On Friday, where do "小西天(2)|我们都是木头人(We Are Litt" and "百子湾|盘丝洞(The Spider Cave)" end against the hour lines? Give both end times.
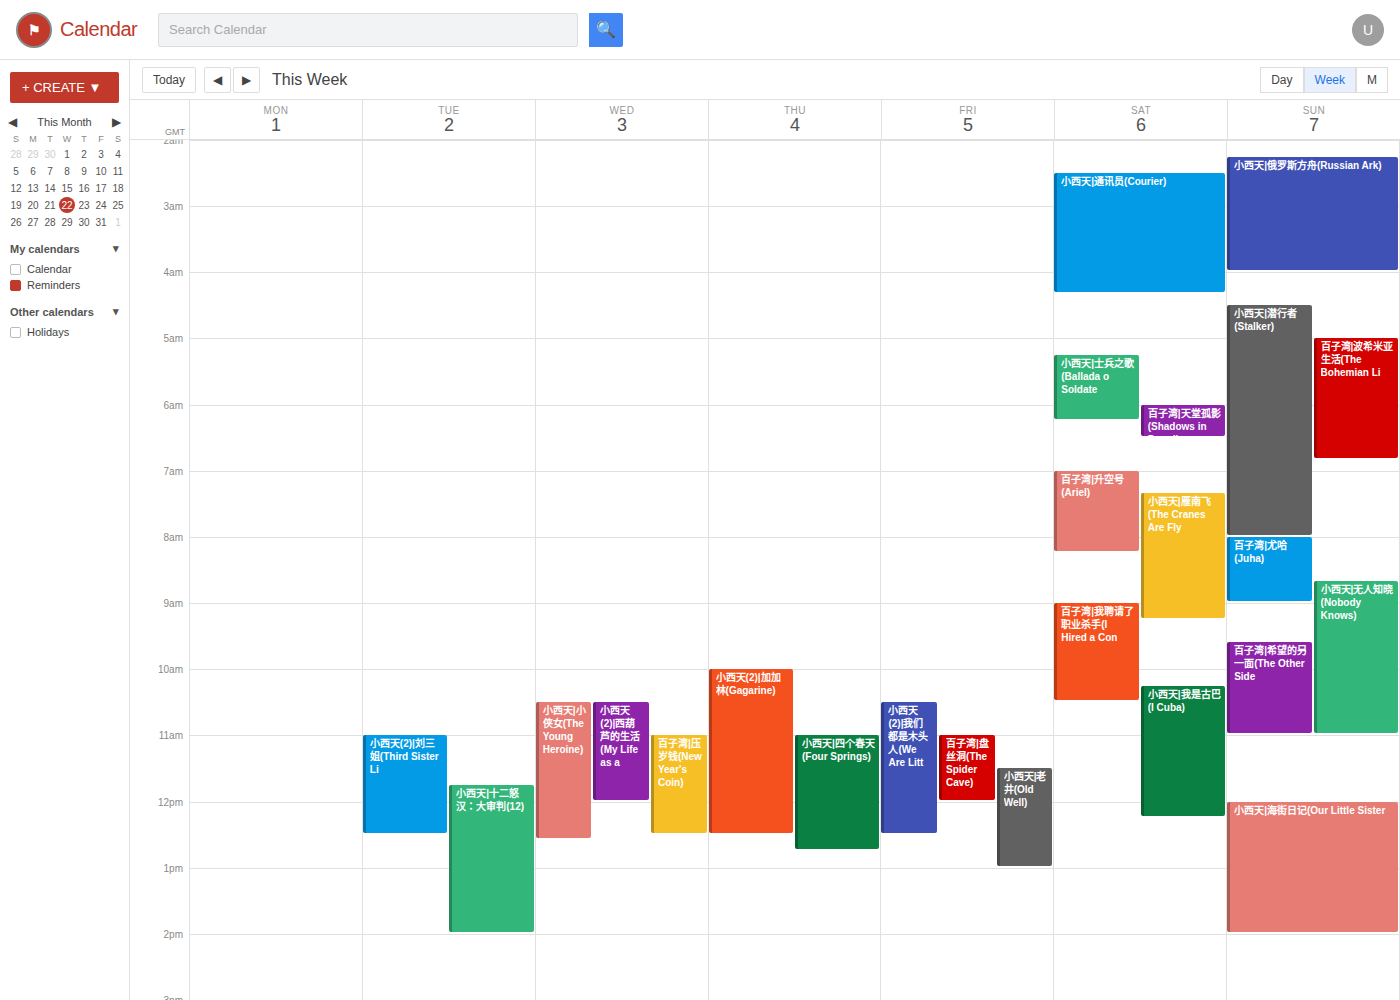
"小西天(2)|我们都是木头人(We Are Litt": 12:30 PM, halfway between the 12 PM and 1 PM lines. "百子湾|盘丝洞(The Spider Cave)": 12:00 PM, exactly on the 12 PM line.